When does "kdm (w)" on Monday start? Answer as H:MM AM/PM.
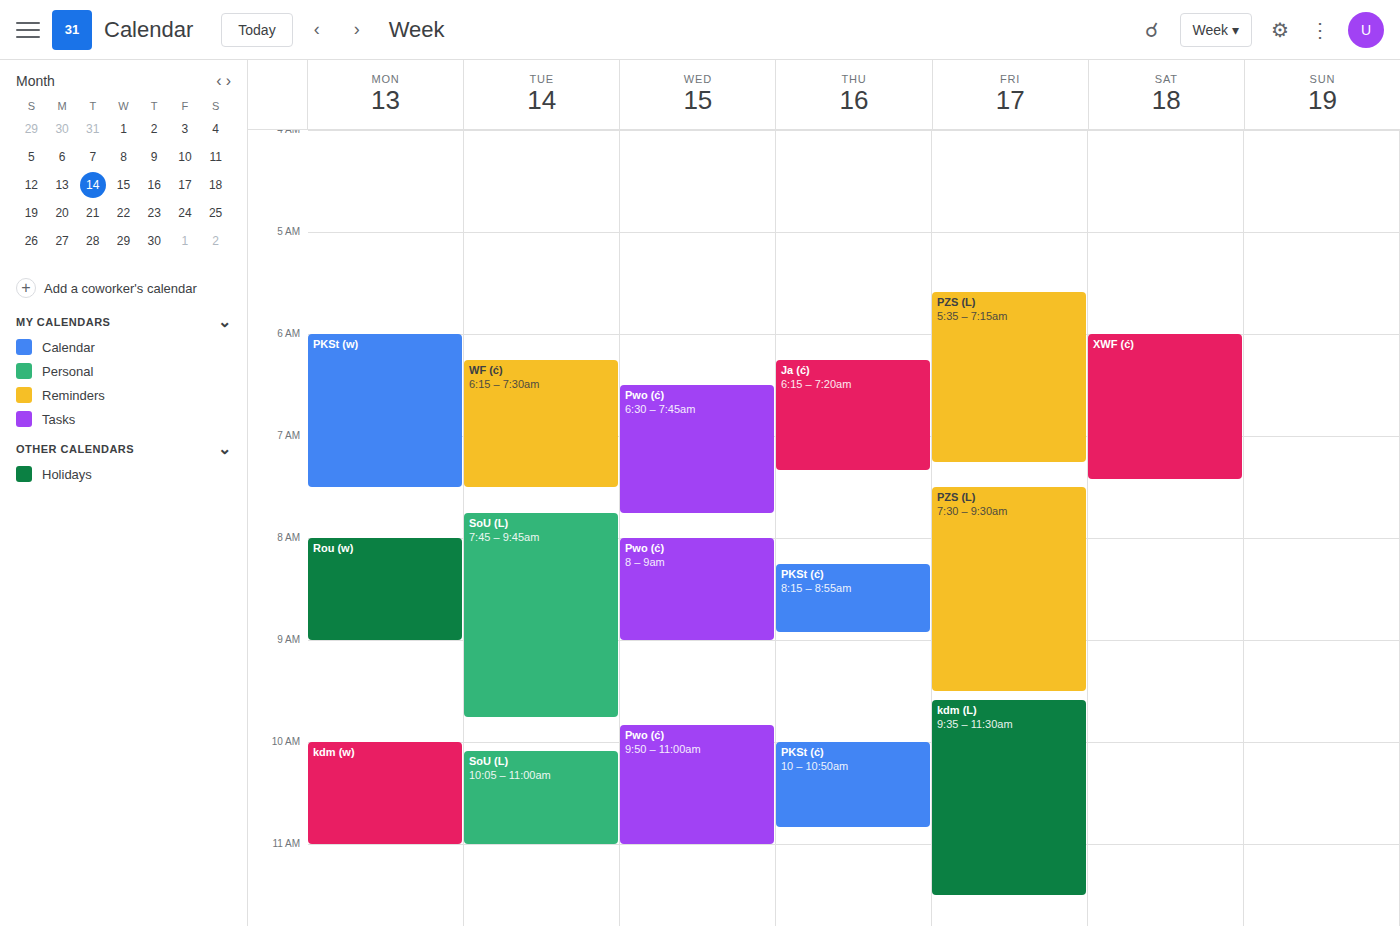
10:00 AM